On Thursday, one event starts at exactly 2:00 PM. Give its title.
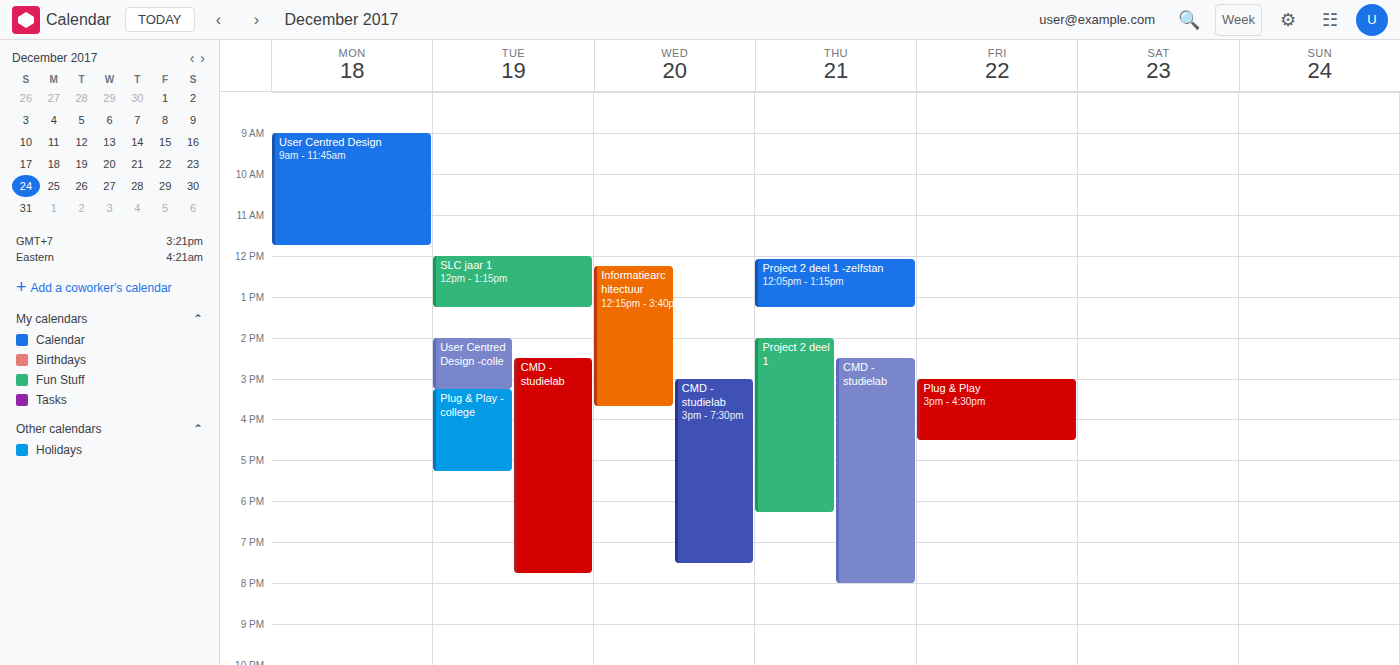
"Project 2 deel 1"